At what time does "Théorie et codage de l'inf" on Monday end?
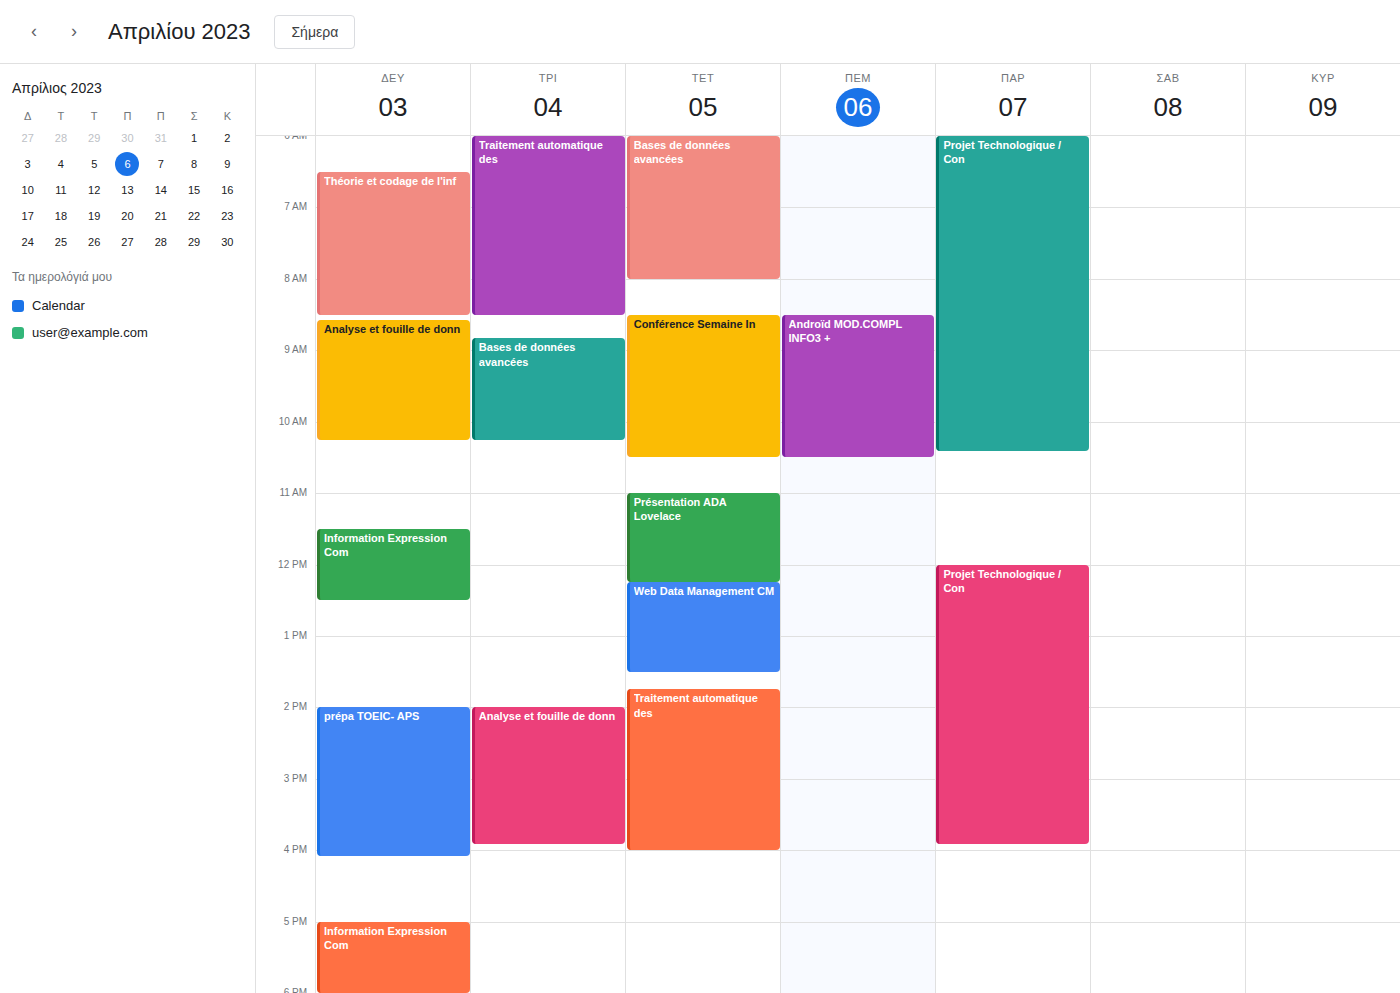
8:30 AM